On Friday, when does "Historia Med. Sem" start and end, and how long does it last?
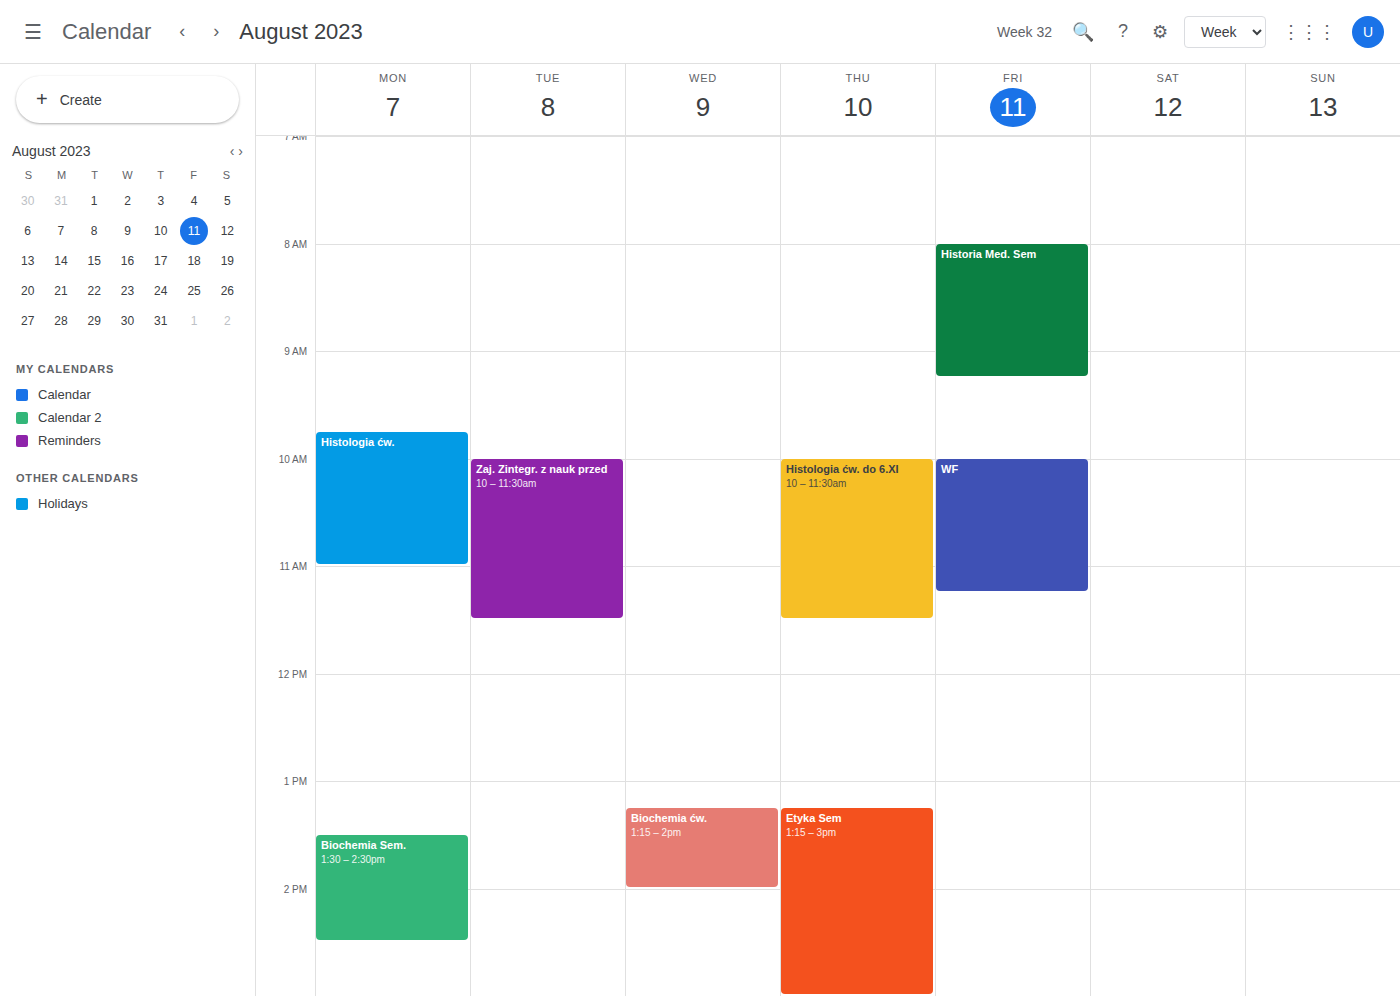
8:00 AM to 9:15 AM, 1 hour 15 minutes